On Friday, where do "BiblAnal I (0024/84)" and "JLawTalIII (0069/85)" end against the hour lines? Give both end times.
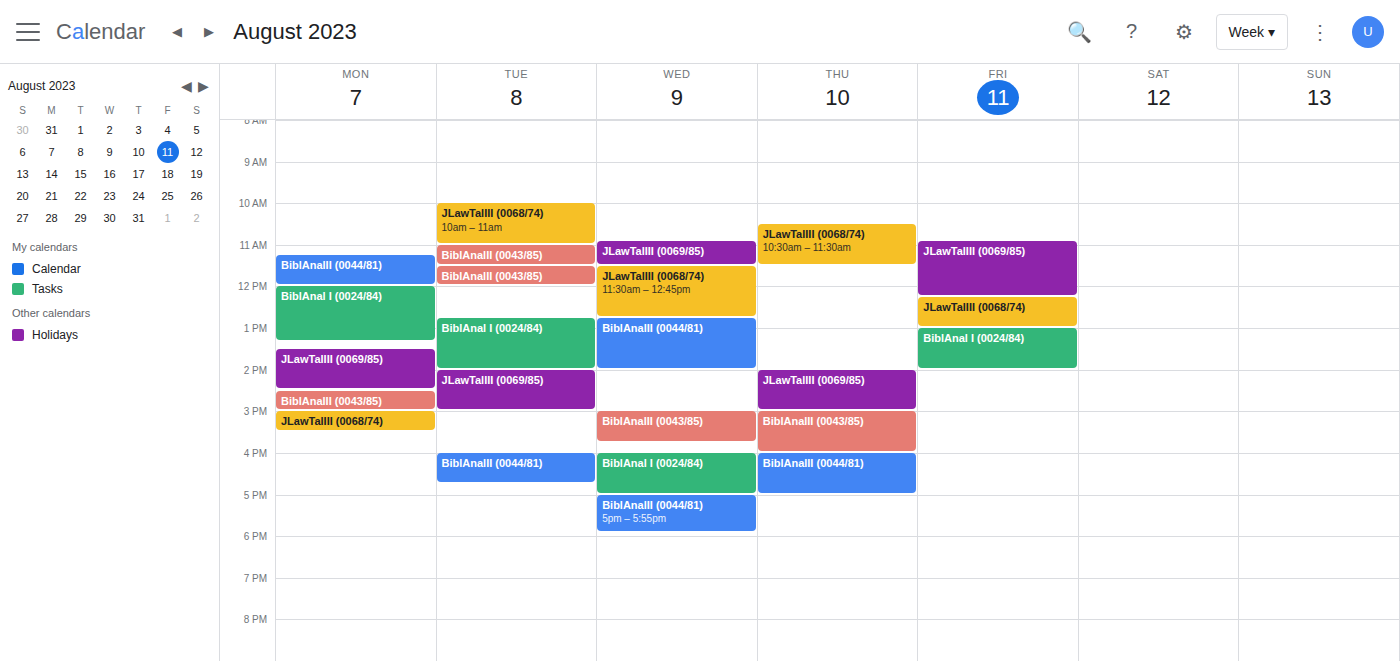
"BiblAnal I (0024/84)": 14:00, exactly on the 14:00 line. "JLawTalIII (0069/85)": 12:15, neither: a quarter of the way from the 12:00 line to the 13:00 line.